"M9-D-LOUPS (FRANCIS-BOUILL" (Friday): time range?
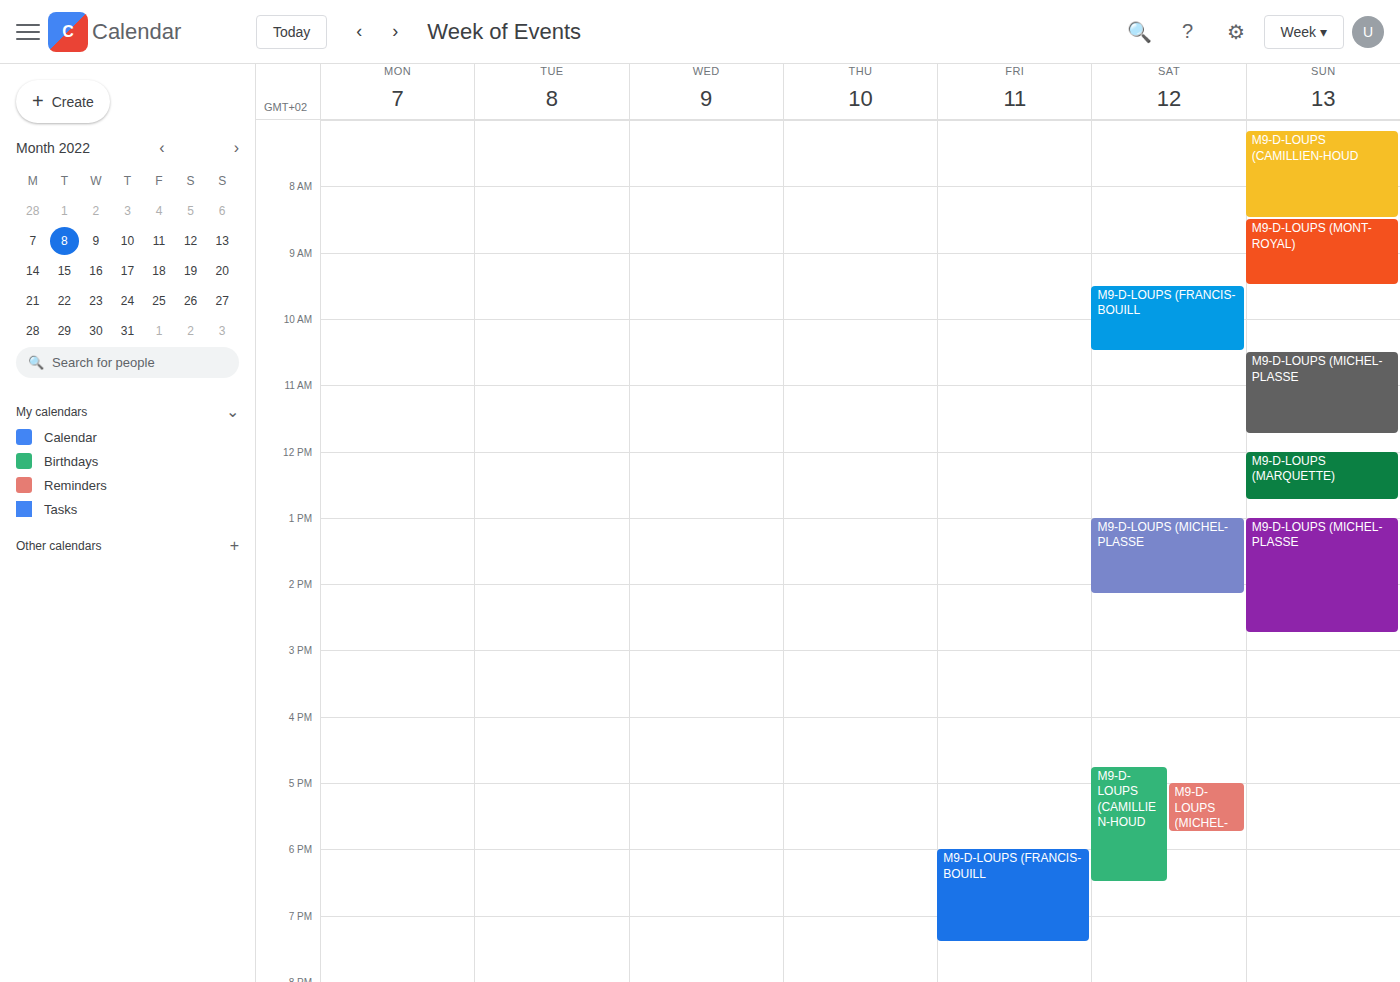
6:00 PM to 7:25 PM